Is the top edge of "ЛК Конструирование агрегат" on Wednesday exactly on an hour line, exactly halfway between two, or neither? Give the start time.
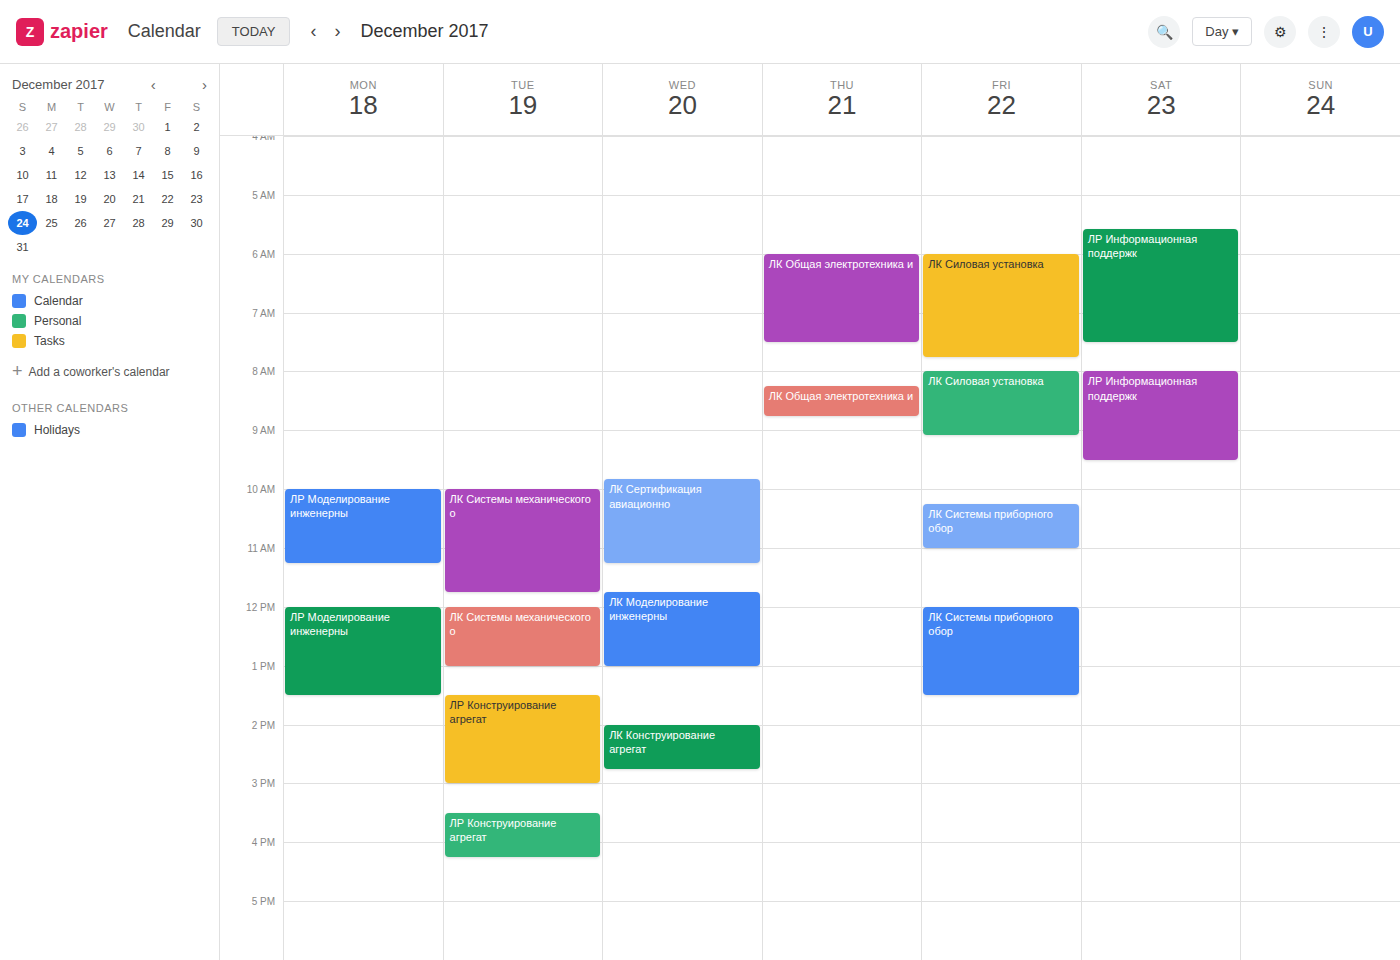
2:00 PM -- exactly on the 2 PM line.